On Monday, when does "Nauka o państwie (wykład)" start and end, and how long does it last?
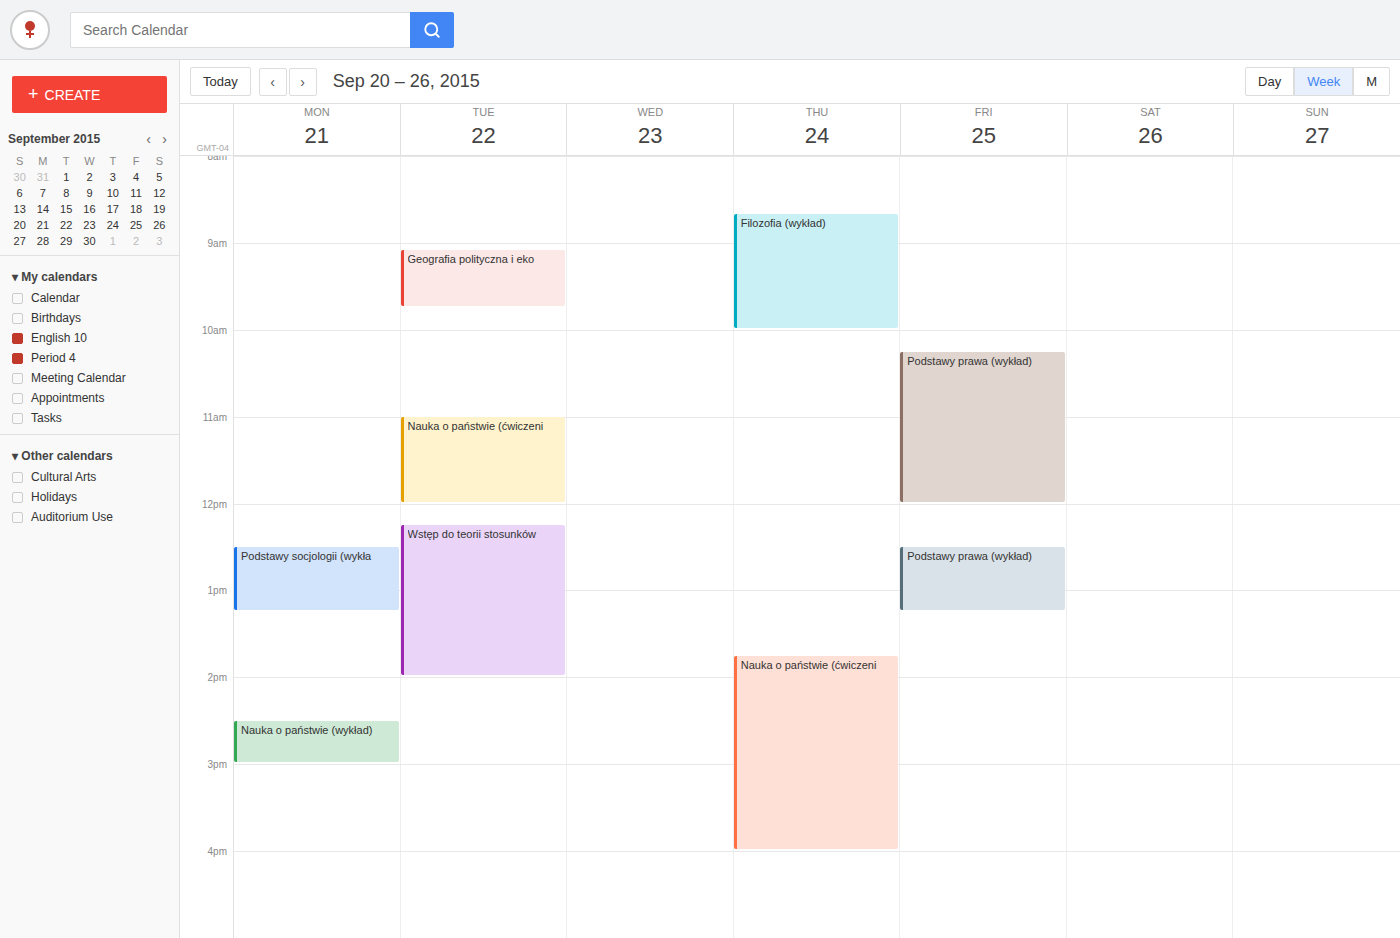
2:30 PM to 3:00 PM, 30 minutes